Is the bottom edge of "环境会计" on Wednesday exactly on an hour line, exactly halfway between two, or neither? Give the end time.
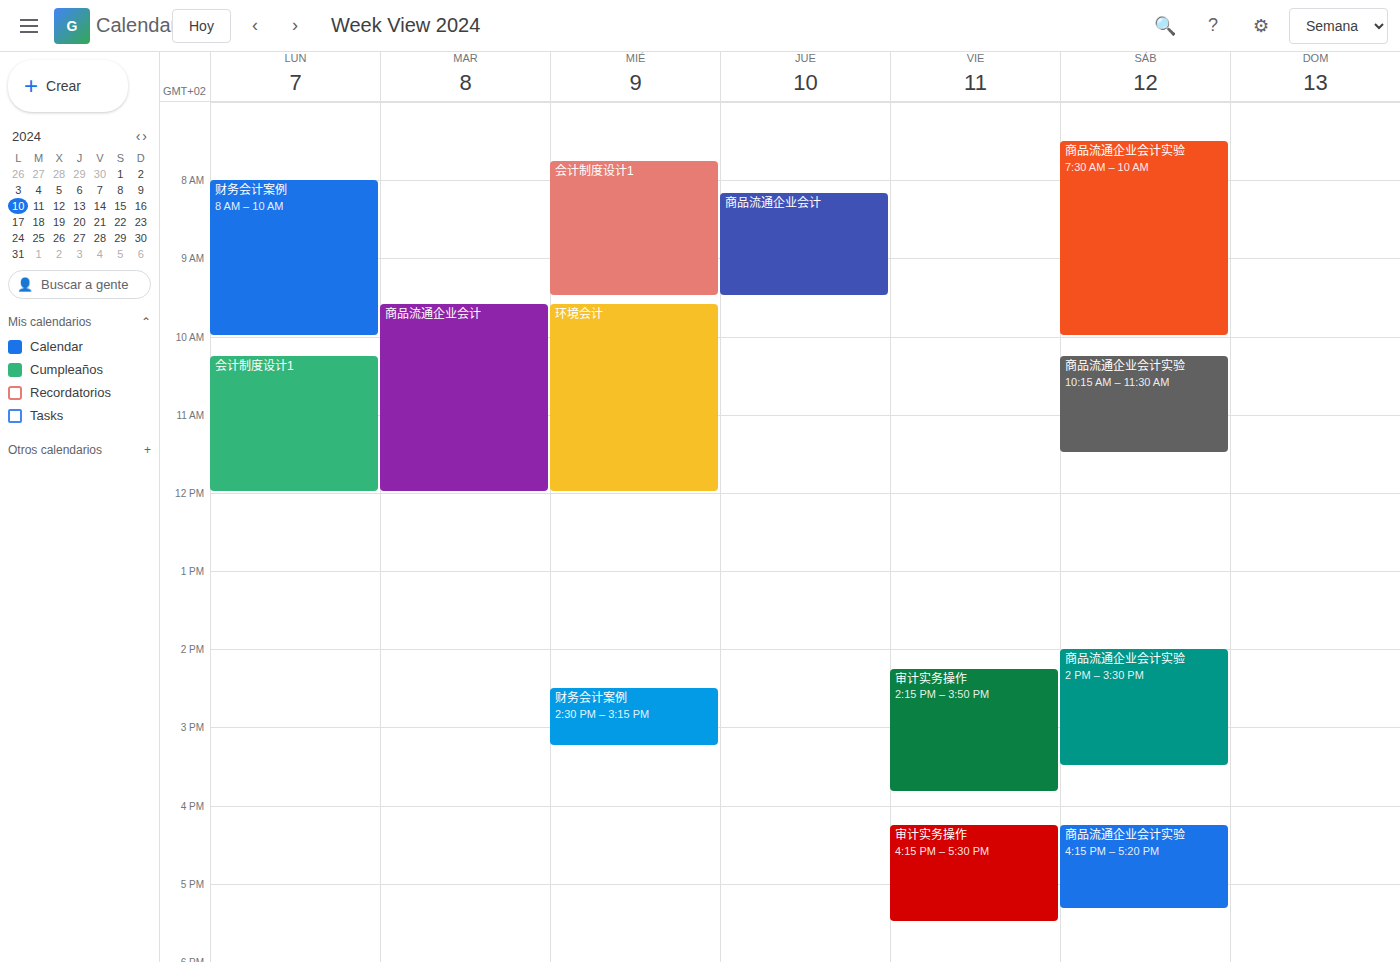
12:00 PM -- exactly on the 12 PM line.